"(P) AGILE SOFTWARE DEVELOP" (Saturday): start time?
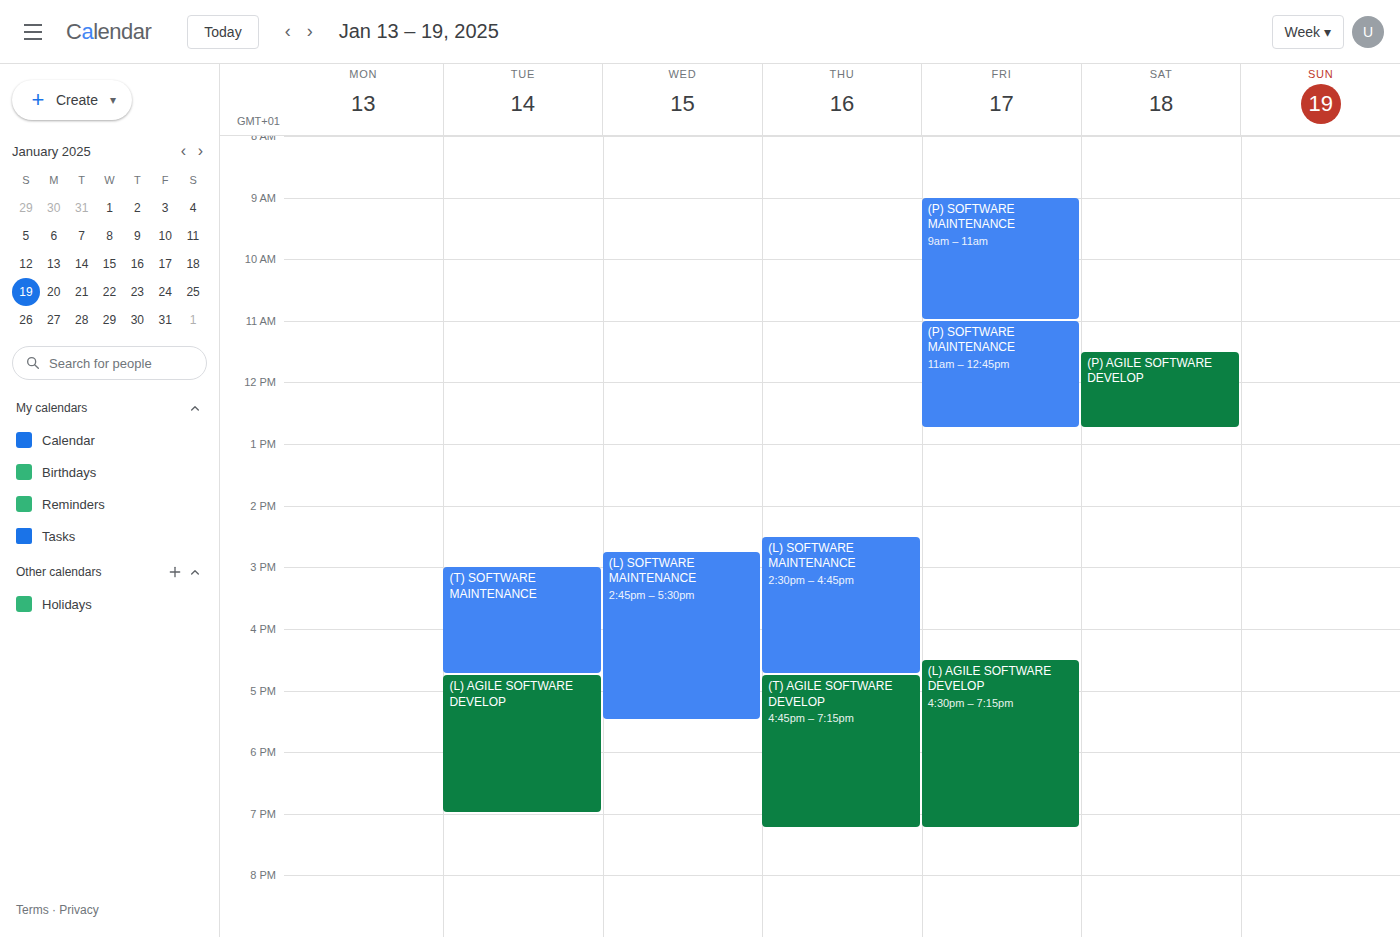
11:30 AM